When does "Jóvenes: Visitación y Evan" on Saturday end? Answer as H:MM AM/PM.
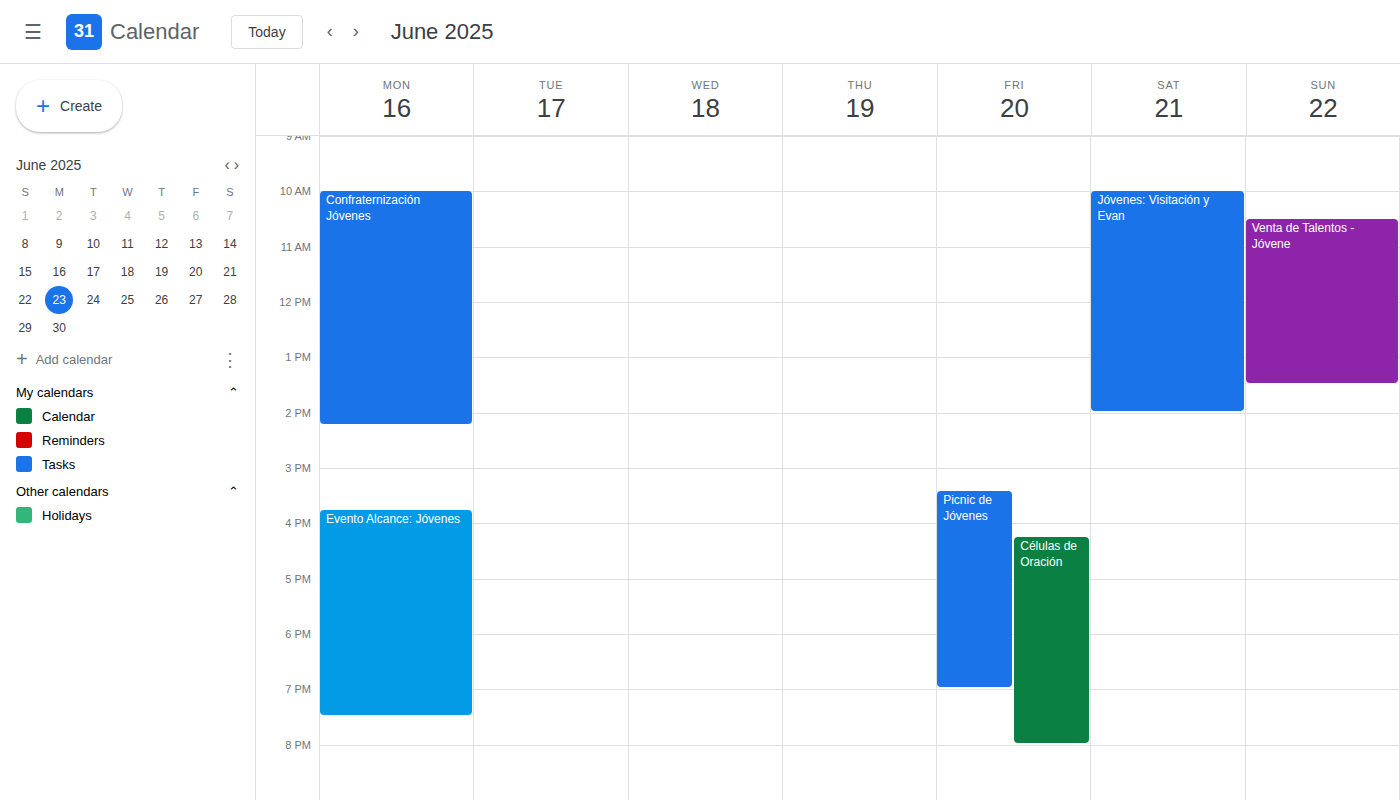
2:00 PM